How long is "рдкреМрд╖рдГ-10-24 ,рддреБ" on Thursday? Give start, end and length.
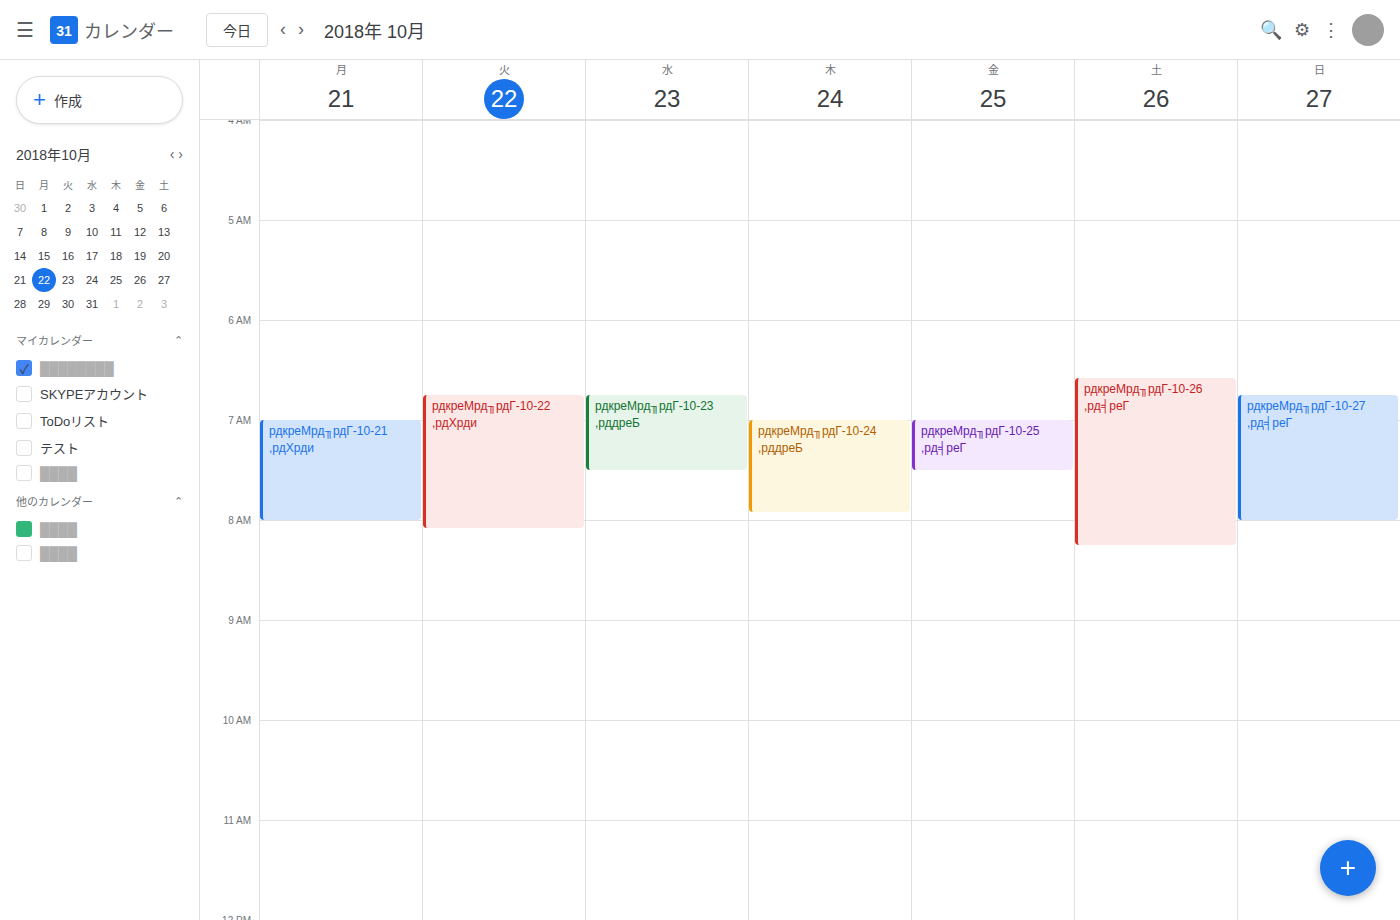
7:00 AM to 7:55 AM, 55 minutes